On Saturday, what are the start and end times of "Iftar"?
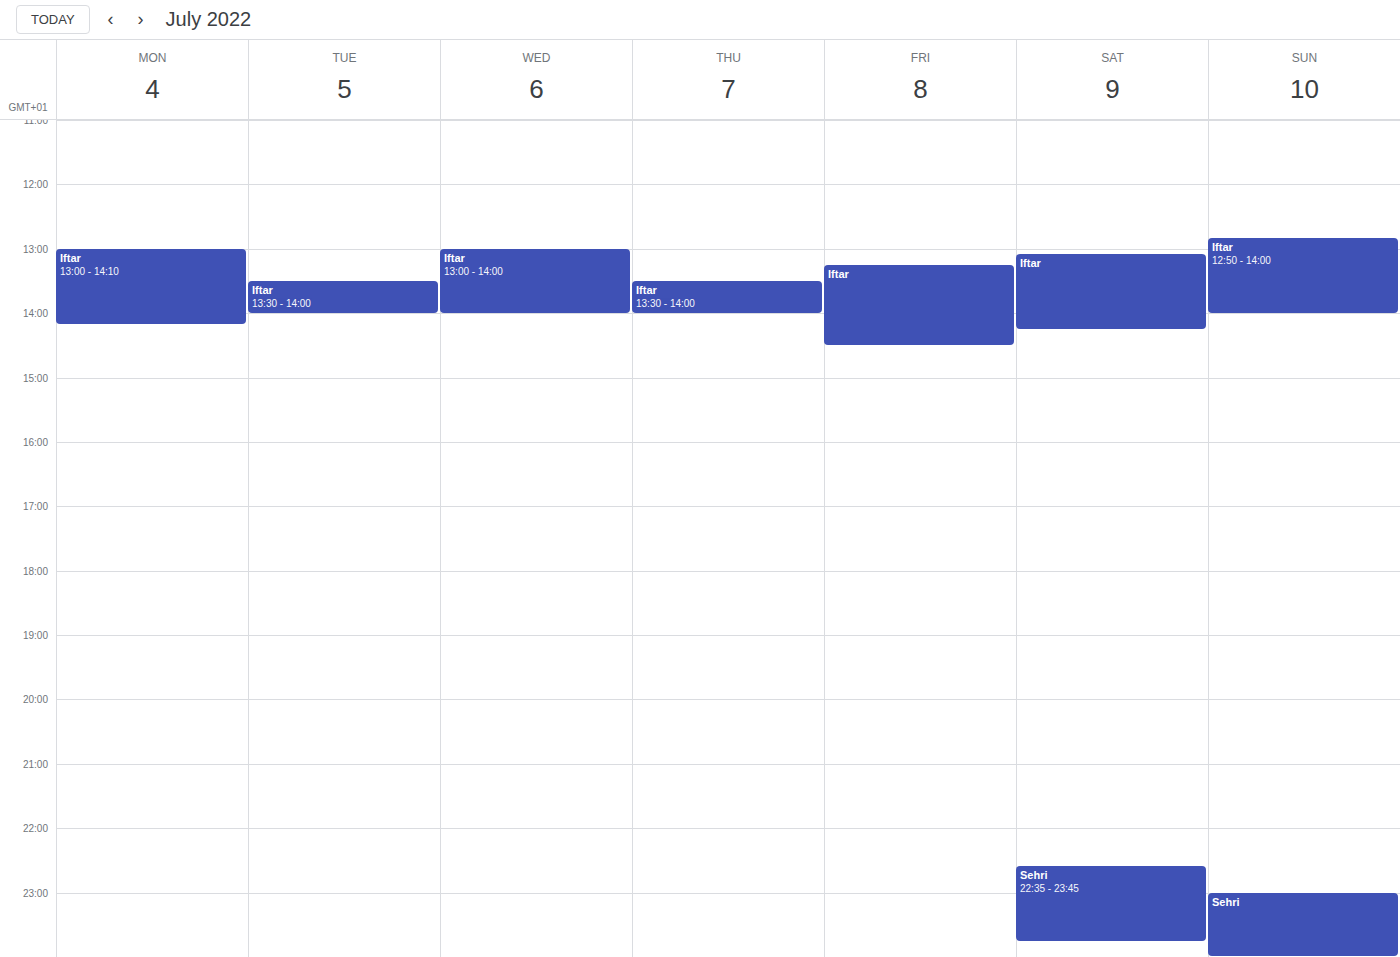
1:05 PM to 2:15 PM